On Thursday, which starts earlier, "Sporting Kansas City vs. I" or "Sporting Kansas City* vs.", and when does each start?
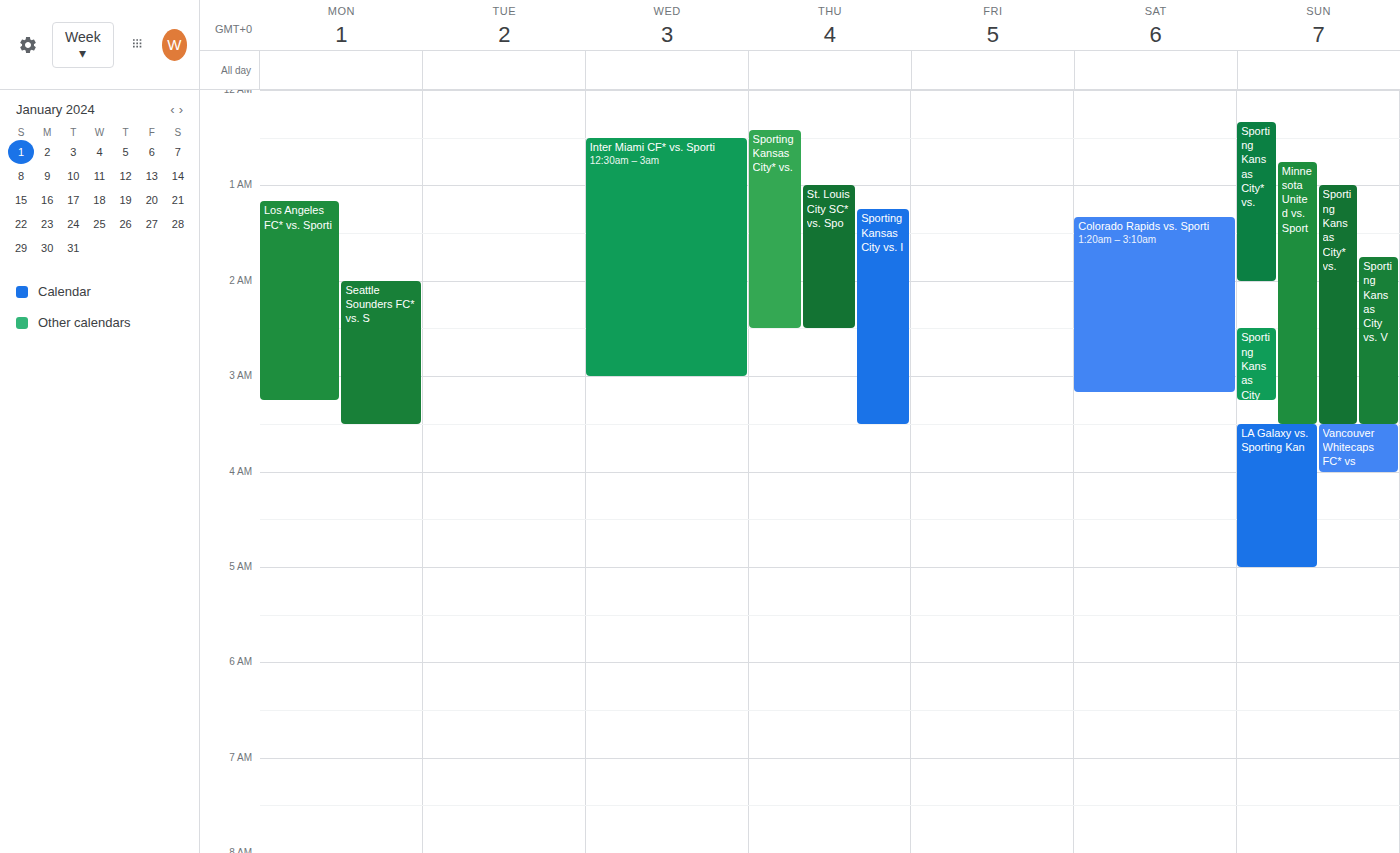
"Sporting Kansas City* vs." 00:25; "Sporting Kansas City vs. I" 01:15.